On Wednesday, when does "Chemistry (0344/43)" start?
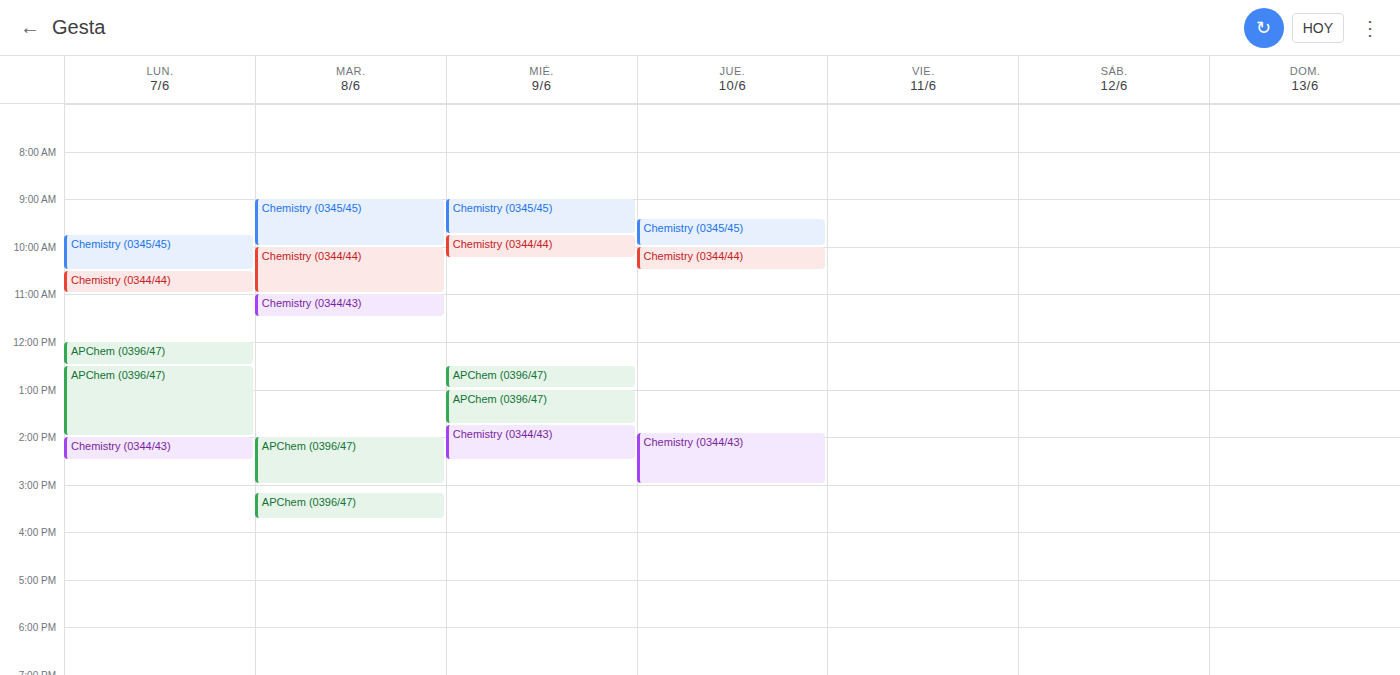
1:45 PM